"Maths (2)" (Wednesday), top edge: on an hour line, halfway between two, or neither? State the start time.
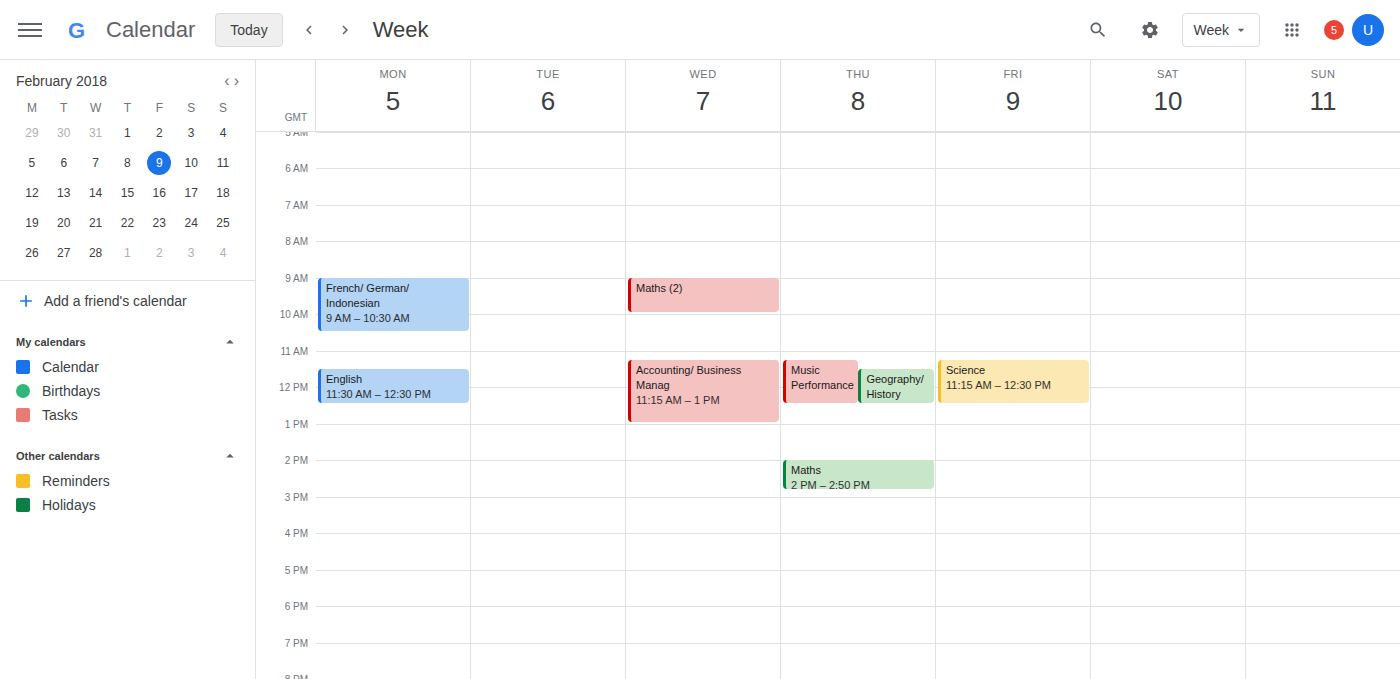
9:00 AM -- exactly on the 9 AM line.